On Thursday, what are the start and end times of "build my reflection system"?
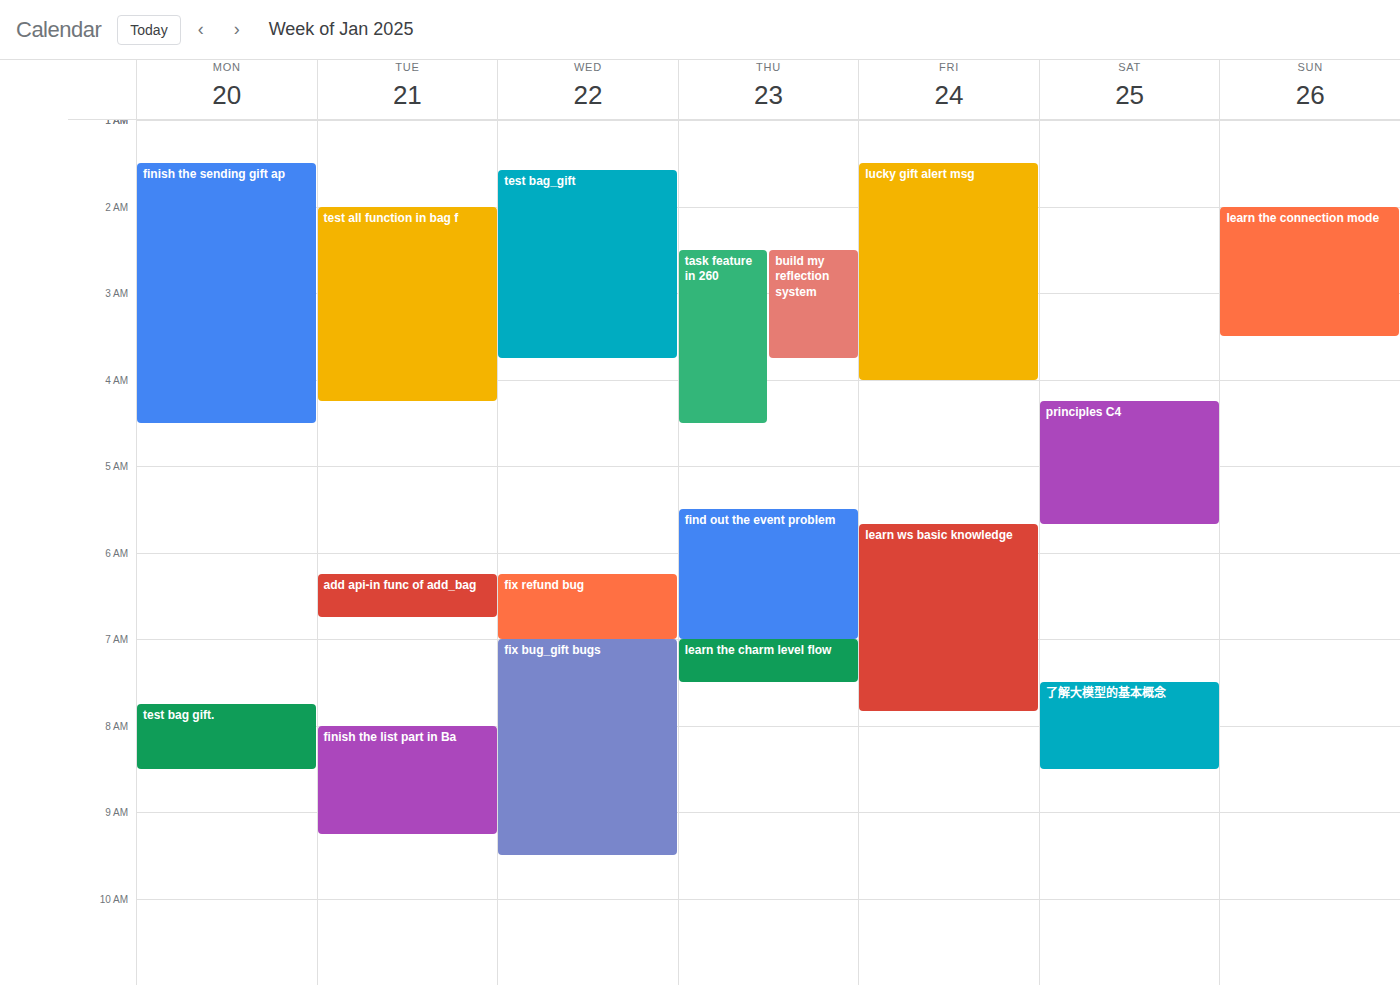
02:30 to 03:45